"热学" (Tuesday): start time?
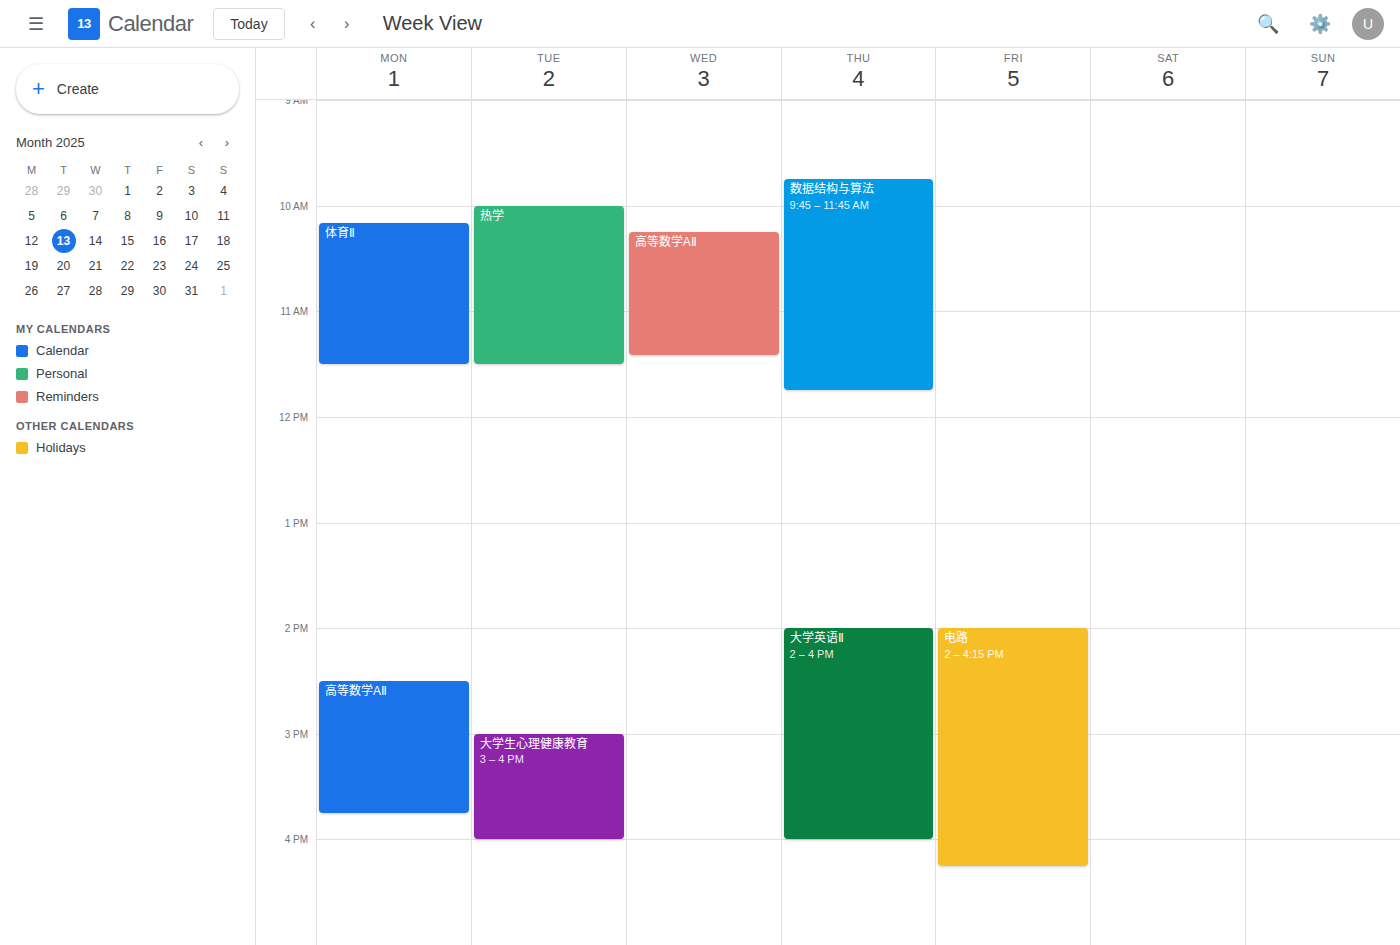
10:00 AM